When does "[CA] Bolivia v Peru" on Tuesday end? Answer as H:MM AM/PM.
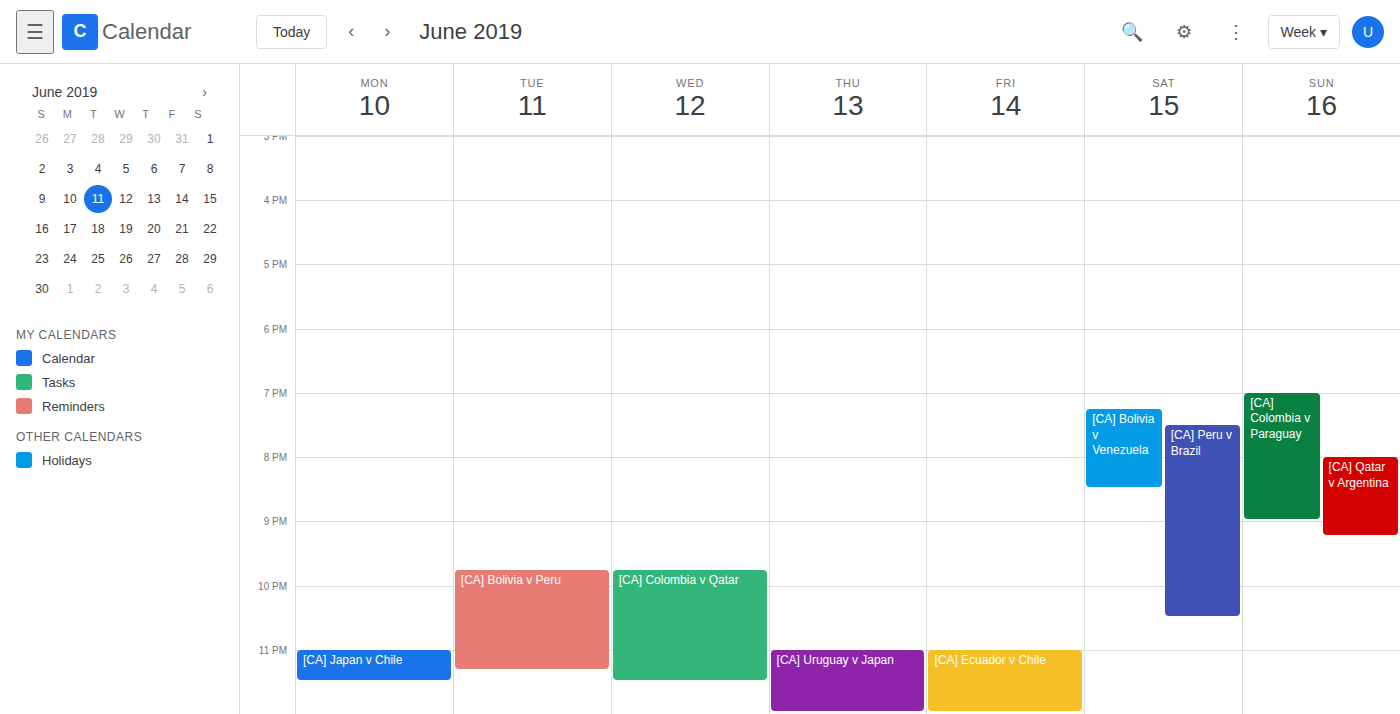
11:20 PM